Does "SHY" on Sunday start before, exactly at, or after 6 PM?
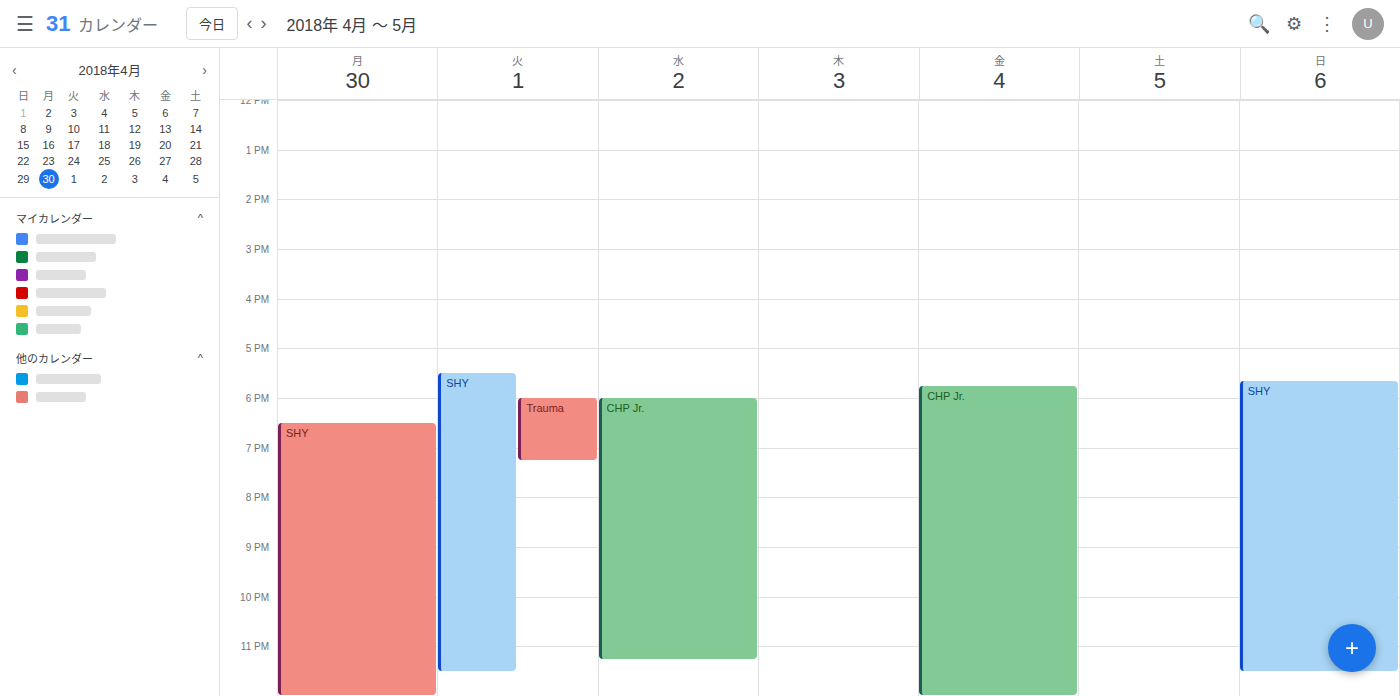
5:40 PM -- before 6 PM, 20 minutes above the 6 PM line.